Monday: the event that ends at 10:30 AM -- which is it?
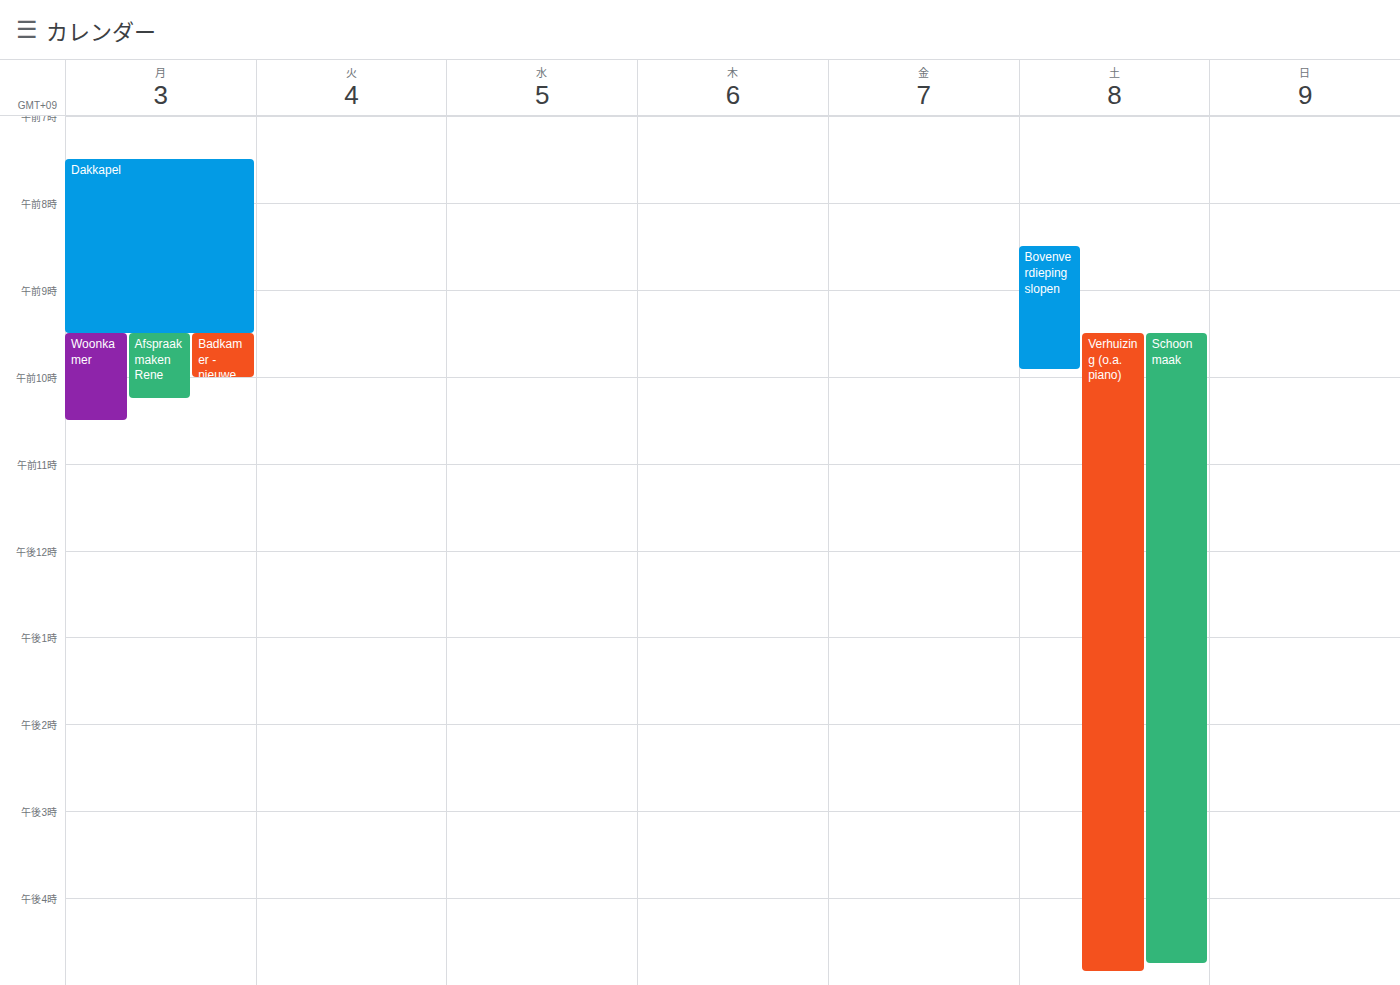
"Woonkamer"